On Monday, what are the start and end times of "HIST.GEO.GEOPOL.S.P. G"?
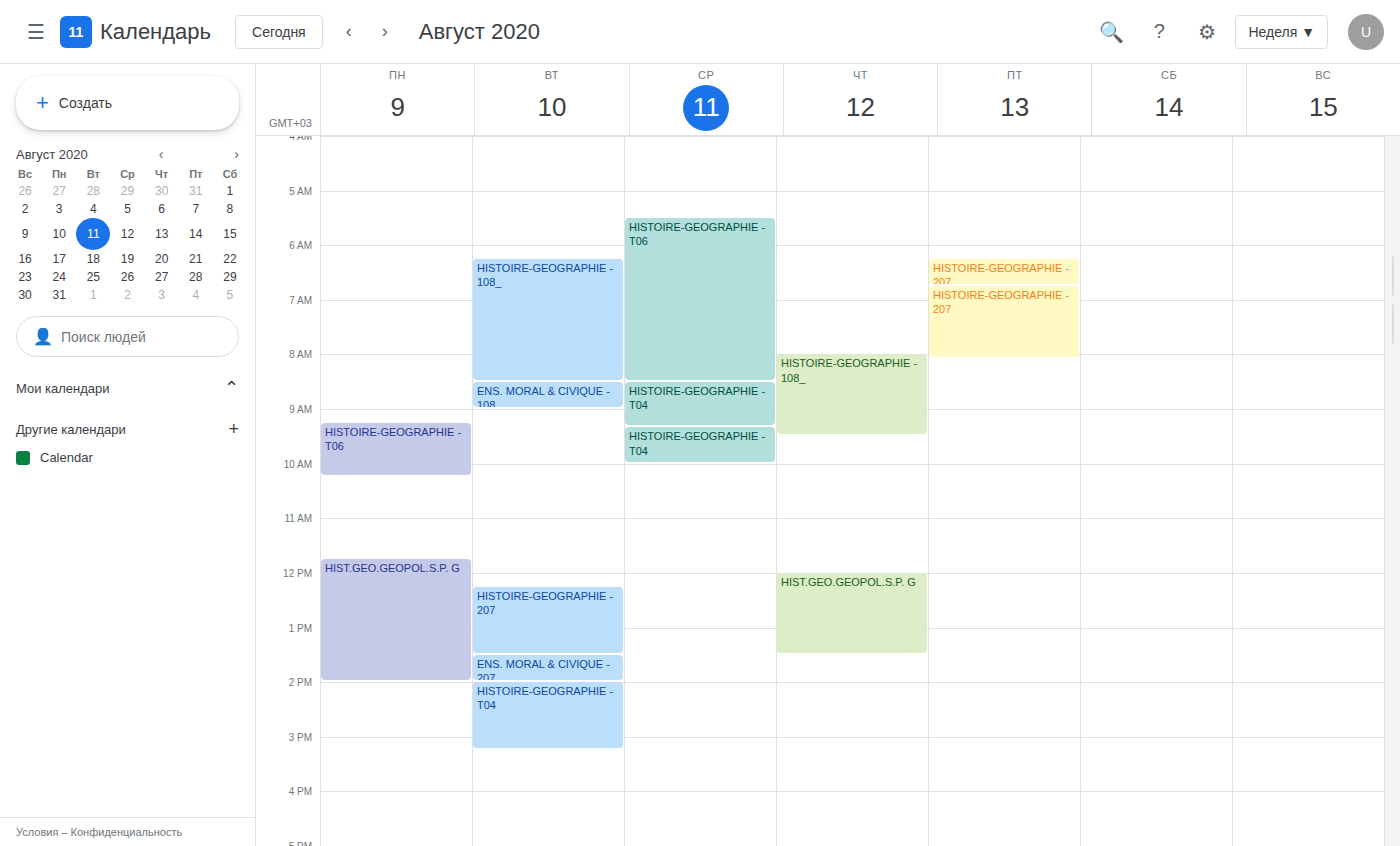
11:45 AM to 2:00 PM